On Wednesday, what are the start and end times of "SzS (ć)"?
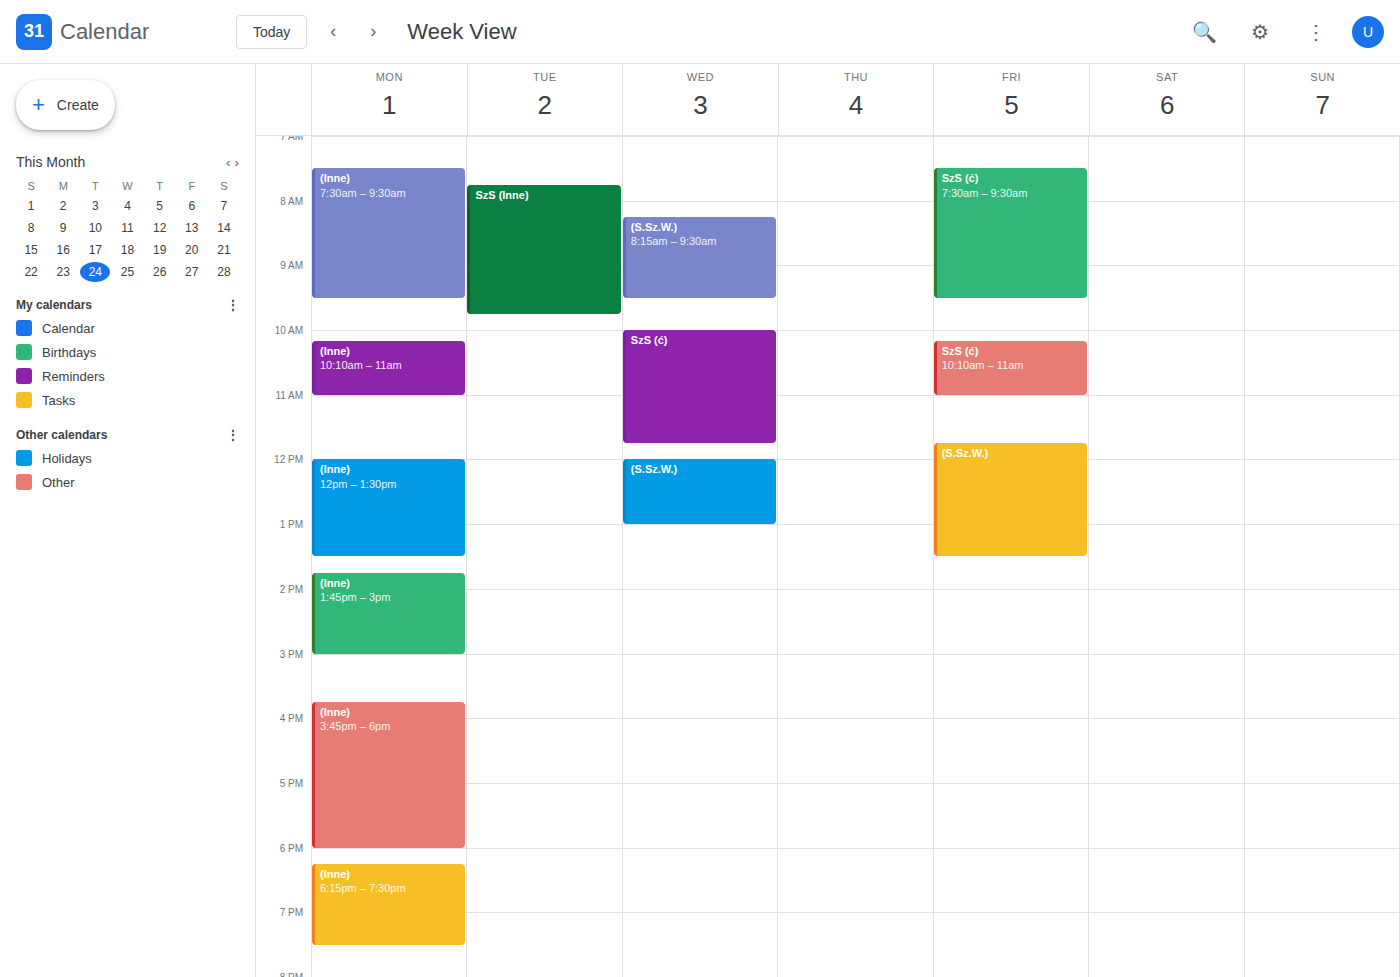
10:00 AM to 11:45 AM